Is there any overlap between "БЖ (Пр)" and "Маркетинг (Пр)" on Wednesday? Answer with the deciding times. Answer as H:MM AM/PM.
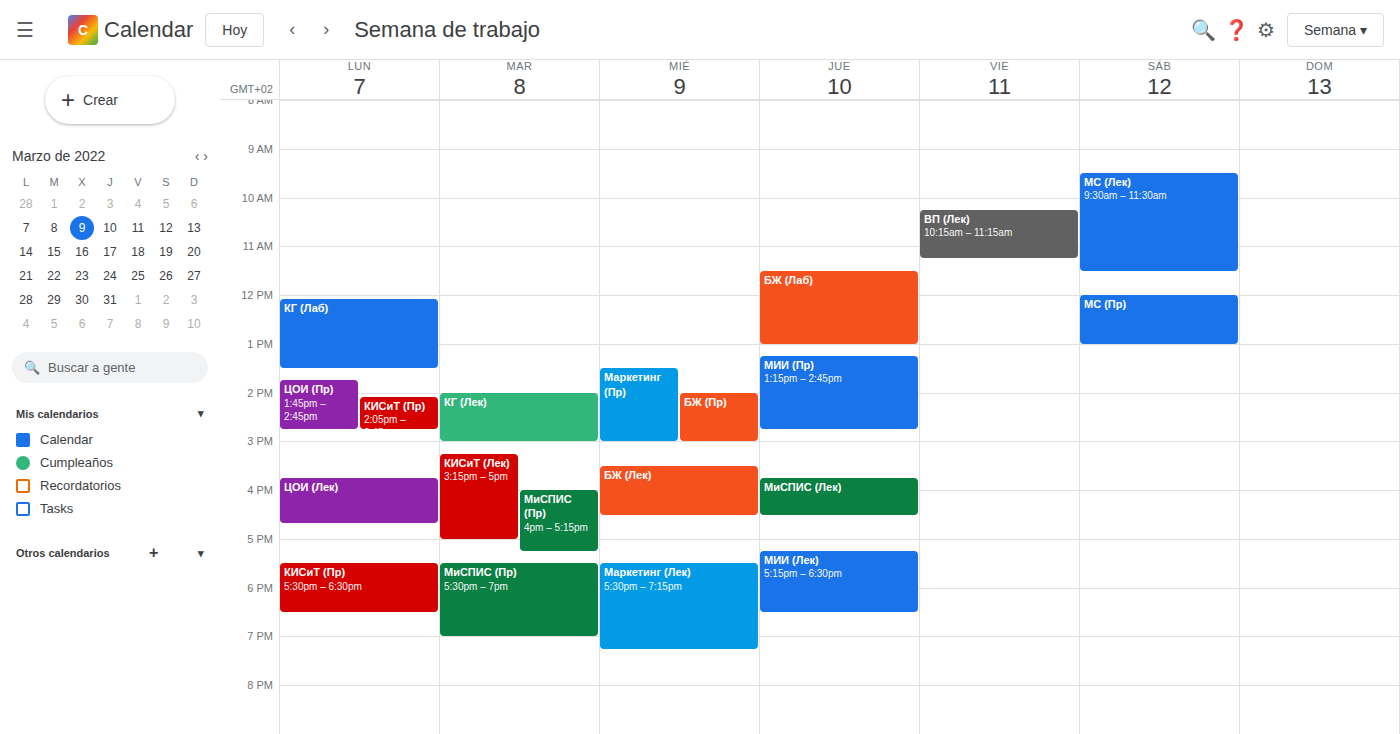
"БЖ (Пр)" runs 2:00 PM to 3:00 PM, inside "Маркетинг (Пр)" -- they overlap.